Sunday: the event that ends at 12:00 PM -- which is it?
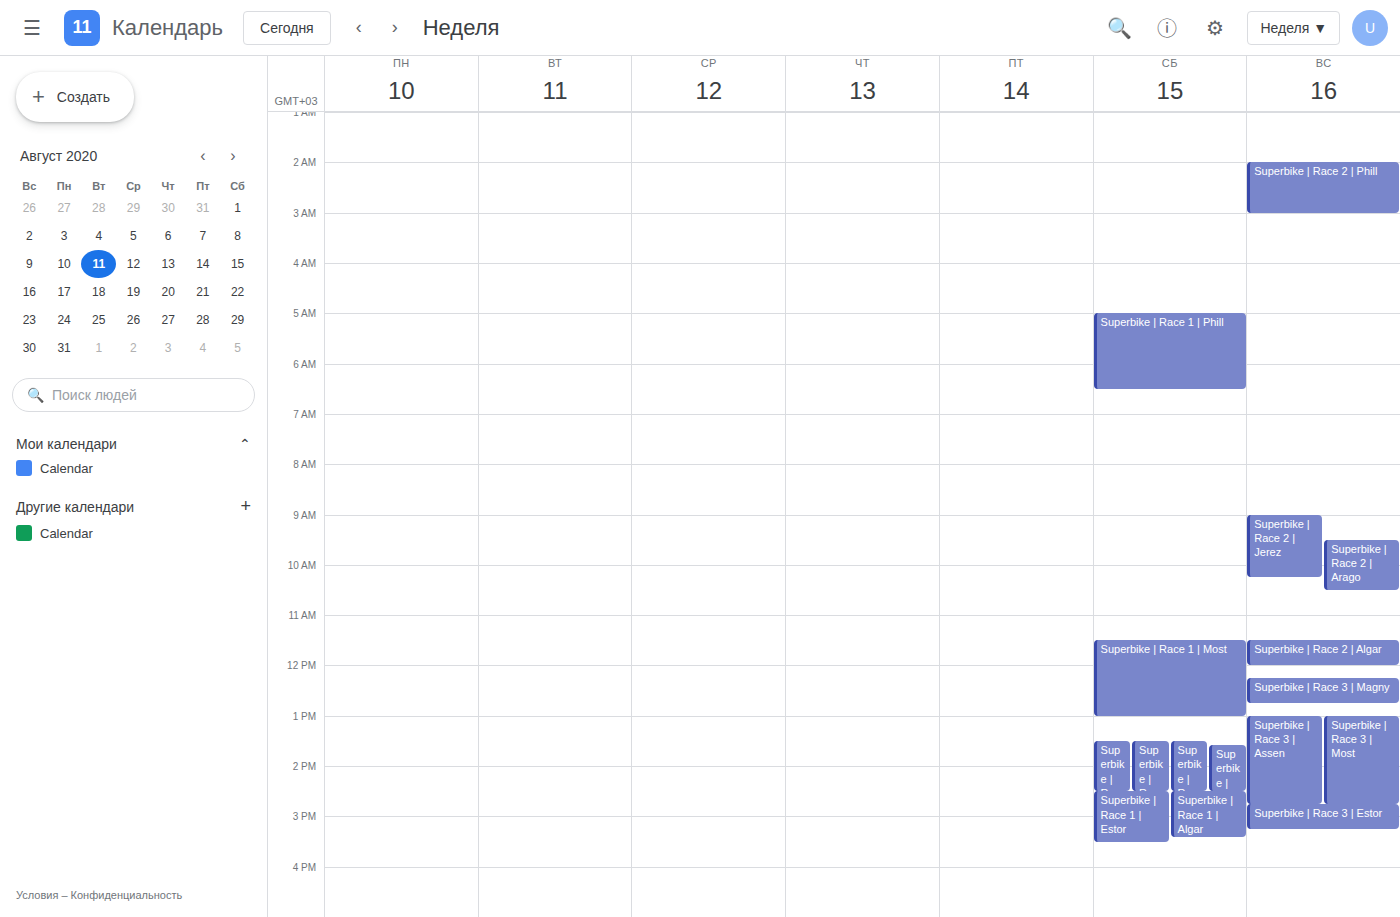
"Superbike | Race 2 | Algar"